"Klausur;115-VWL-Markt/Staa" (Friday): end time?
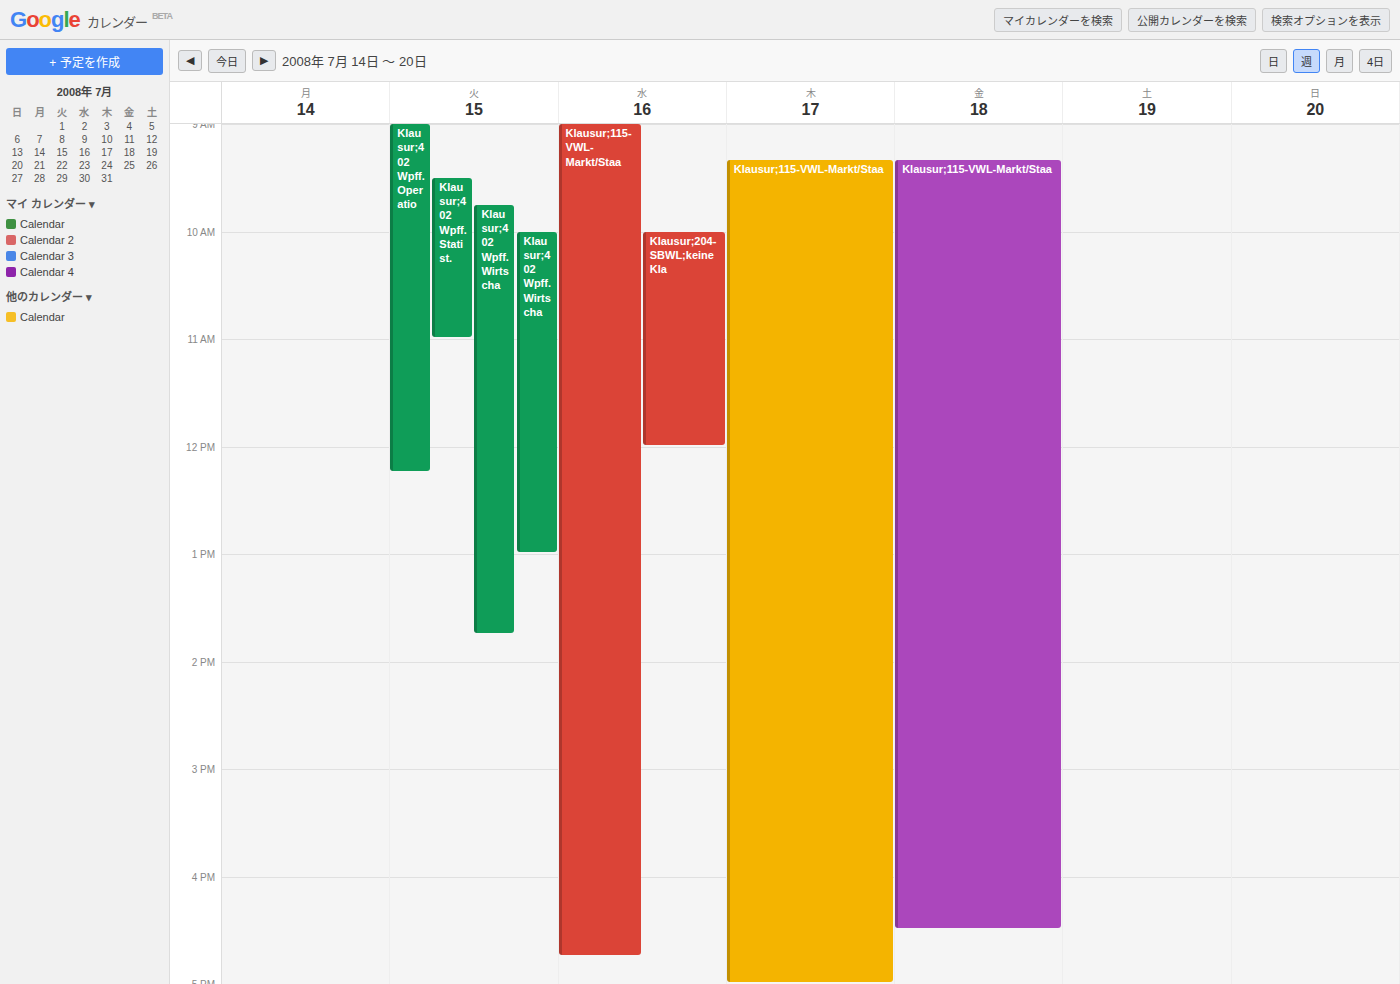
4:30 PM